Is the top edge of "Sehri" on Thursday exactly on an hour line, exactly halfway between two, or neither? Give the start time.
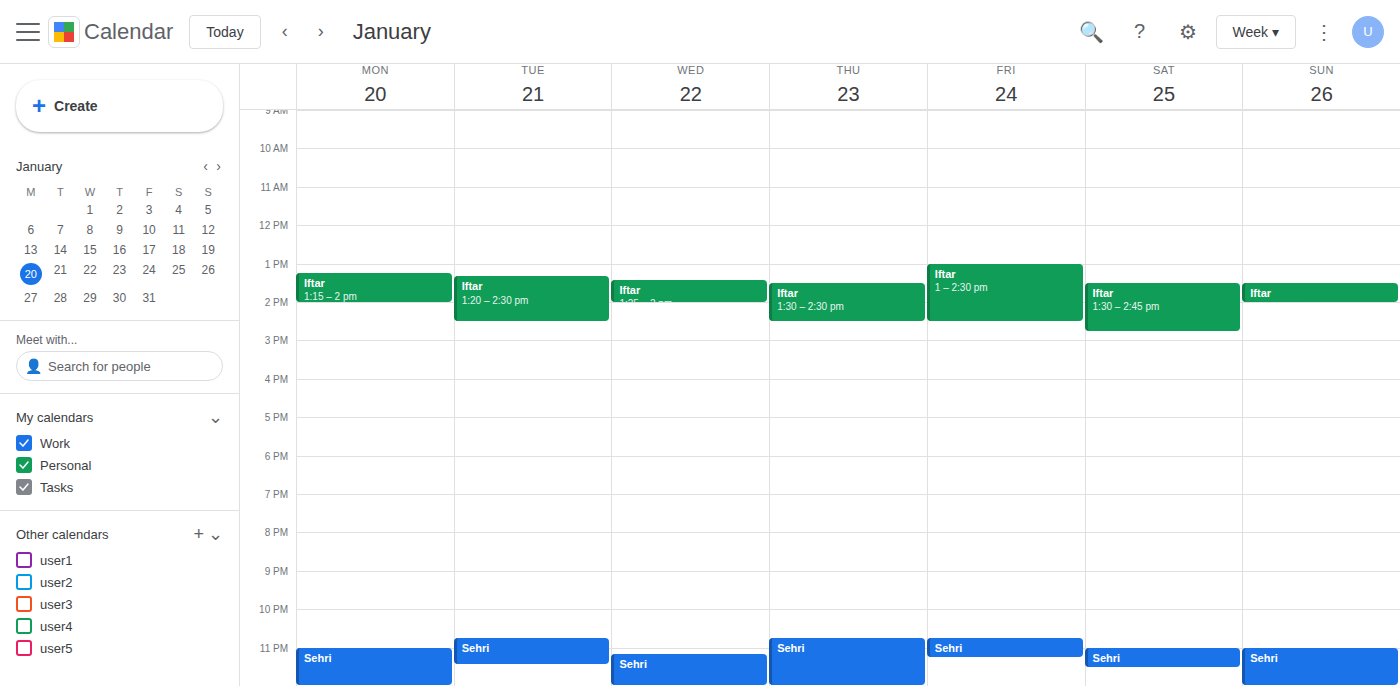
22:45 -- neither: three quarters of the way from the 22:00 line to the 23:00 line.